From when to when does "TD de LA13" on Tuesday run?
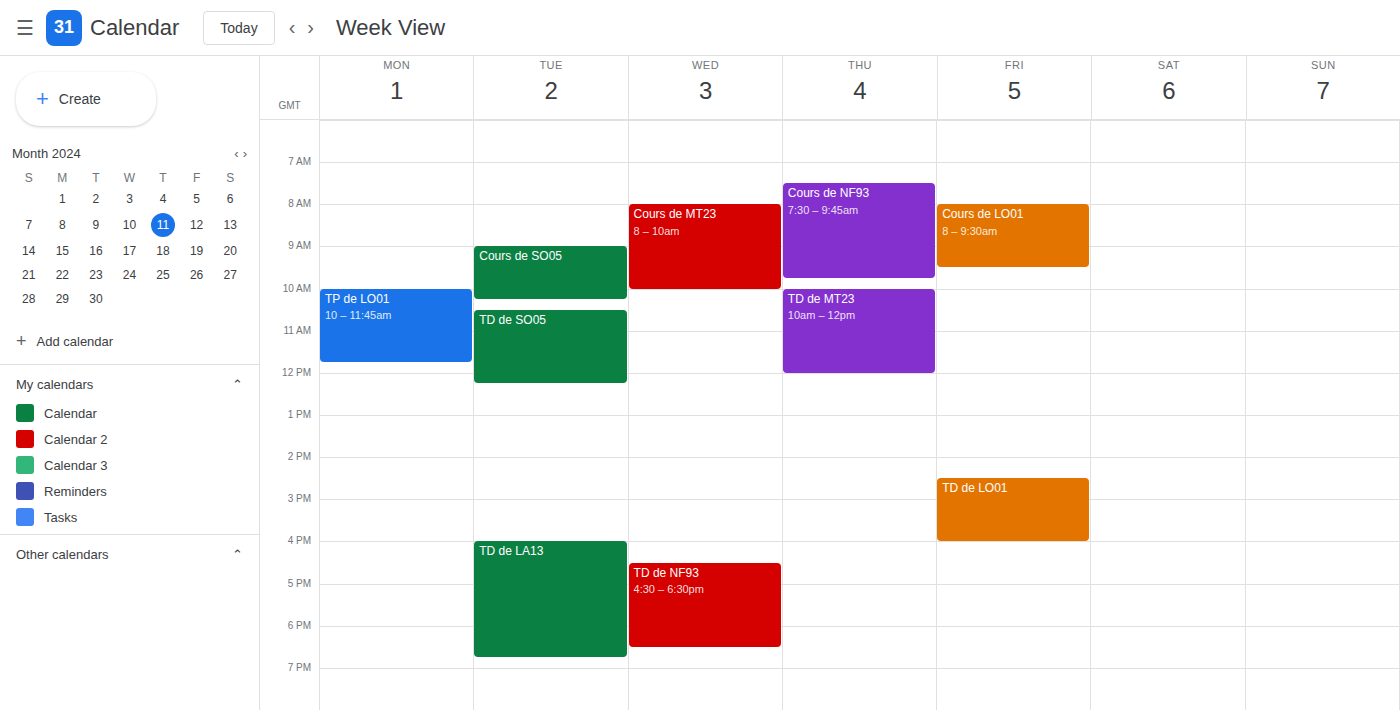
4:00 PM to 6:45 PM